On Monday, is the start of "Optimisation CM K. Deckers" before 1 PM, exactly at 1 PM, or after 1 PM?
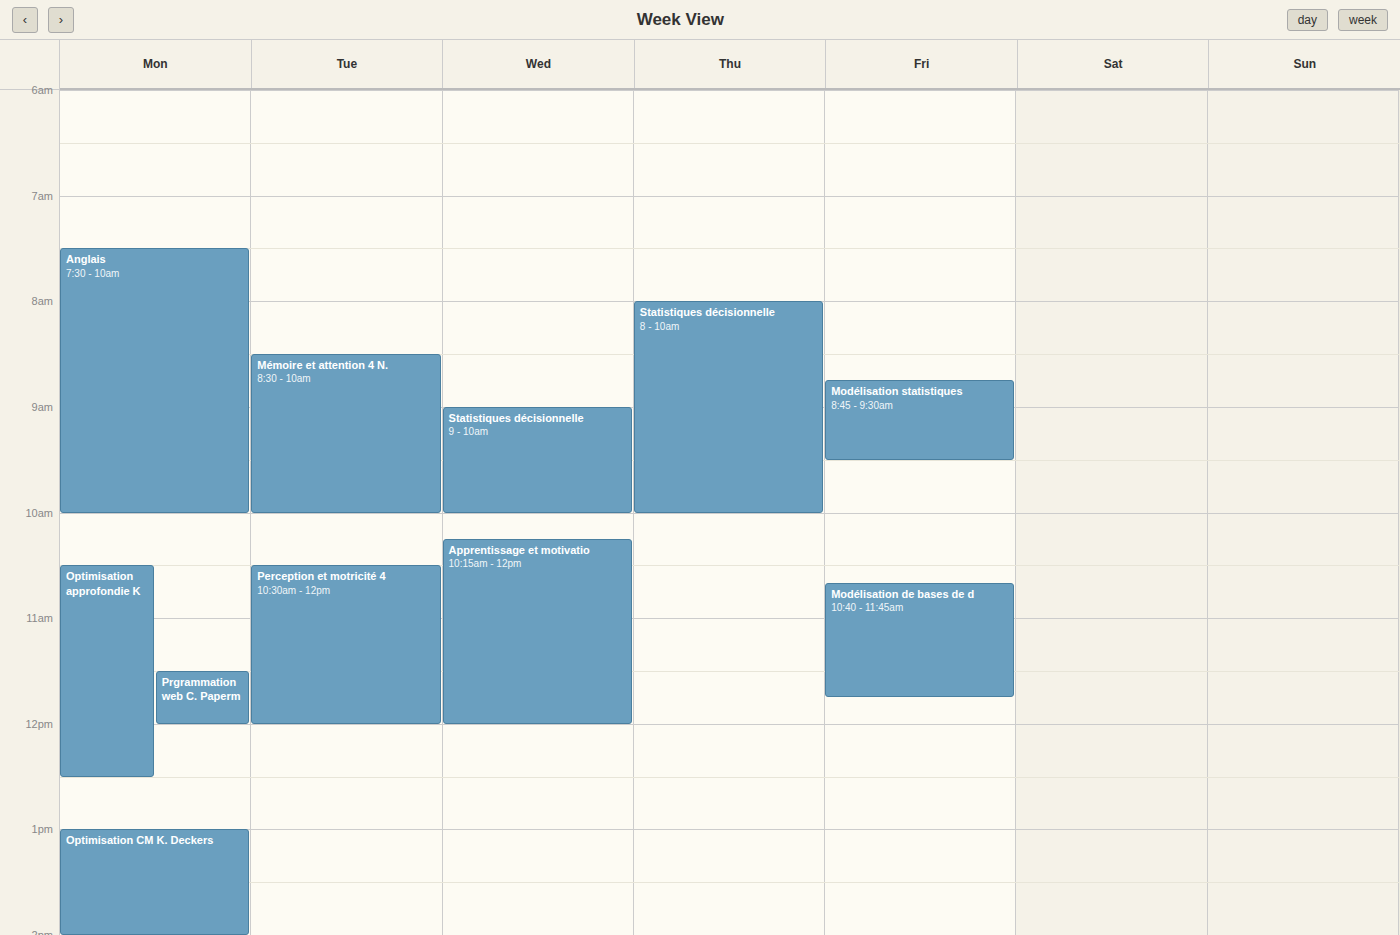
1:00 PM -- exactly at 1 PM, on the 1 PM line.